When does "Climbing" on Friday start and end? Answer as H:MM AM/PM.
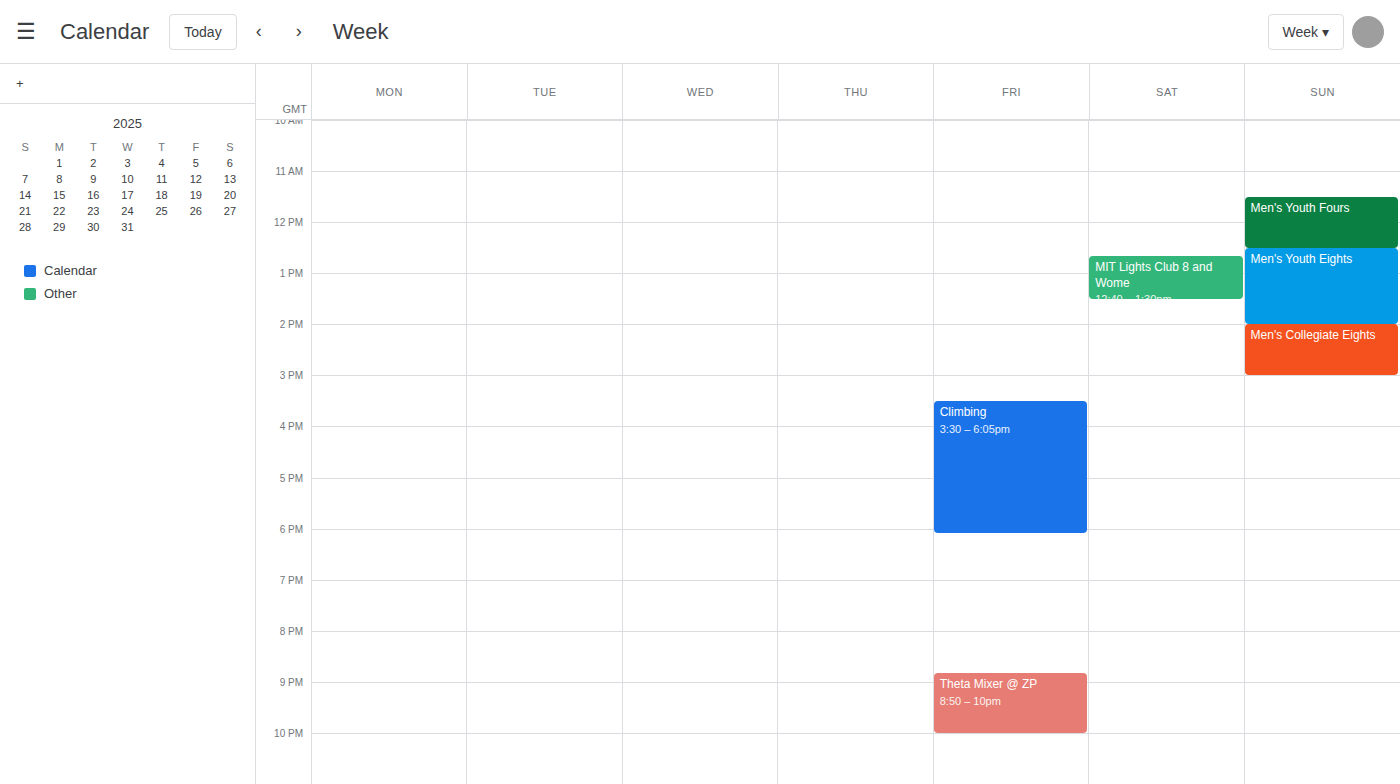
3:30 PM to 6:05 PM